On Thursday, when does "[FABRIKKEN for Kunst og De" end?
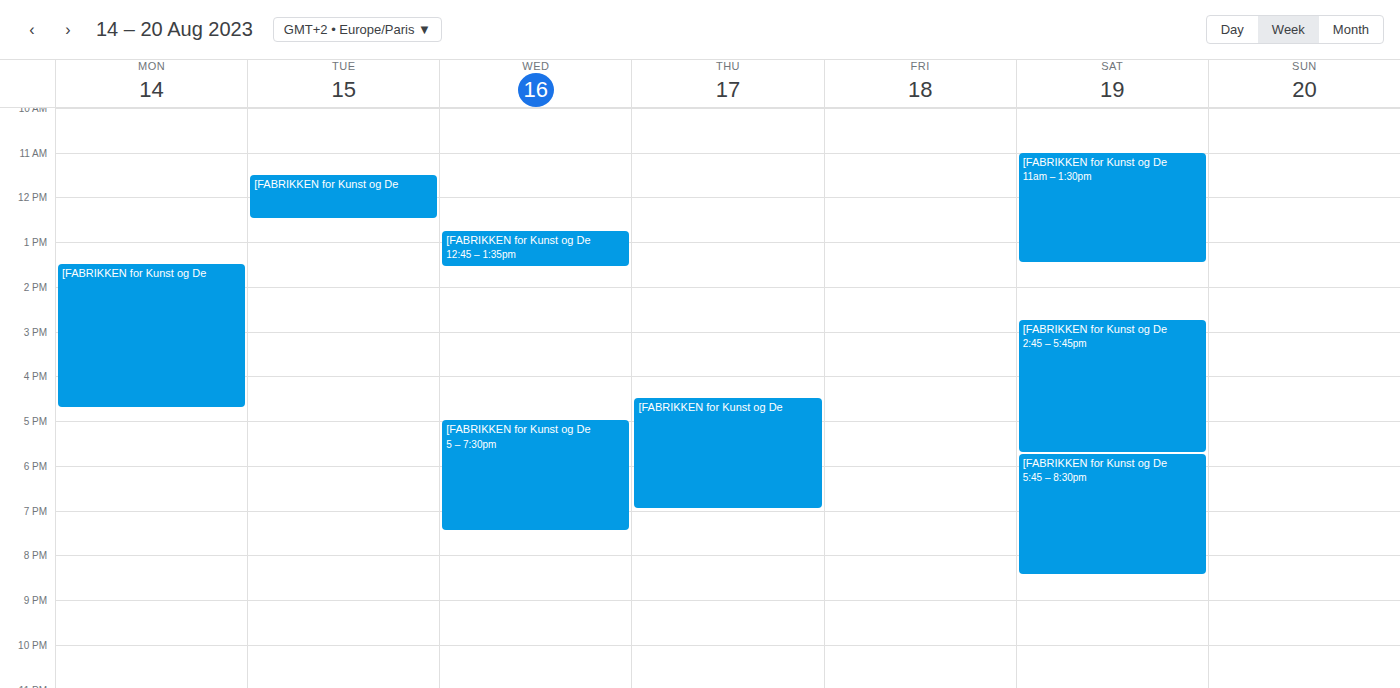
7:00 PM